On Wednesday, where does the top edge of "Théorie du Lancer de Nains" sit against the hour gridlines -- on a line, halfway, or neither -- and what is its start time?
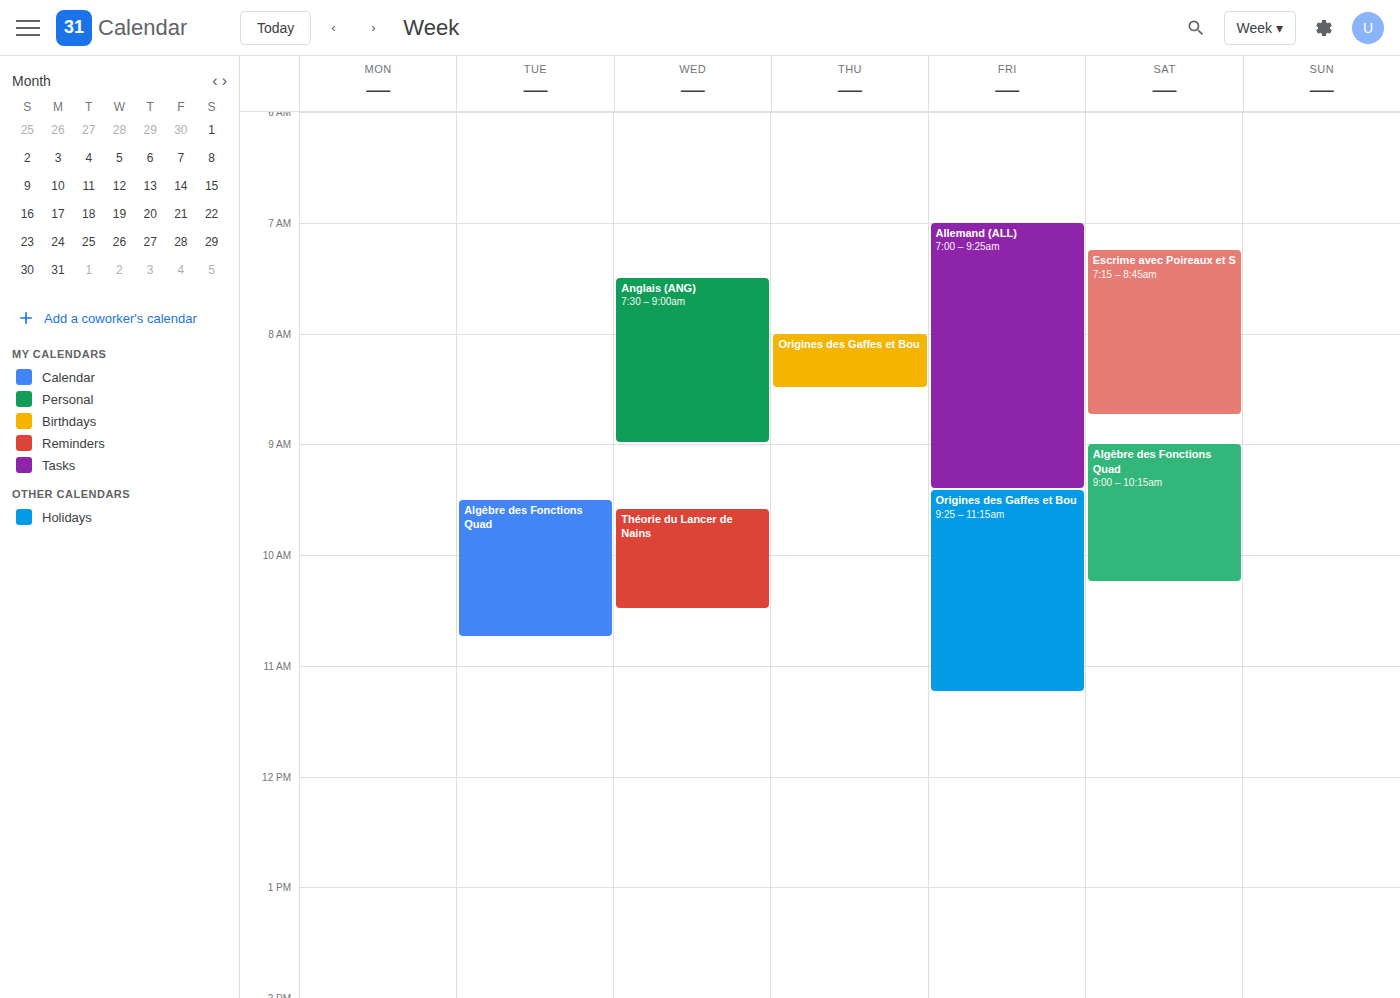
9:35 AM -- neither: 35 minutes below the 9 AM line and 25 minutes above the 10 AM line.